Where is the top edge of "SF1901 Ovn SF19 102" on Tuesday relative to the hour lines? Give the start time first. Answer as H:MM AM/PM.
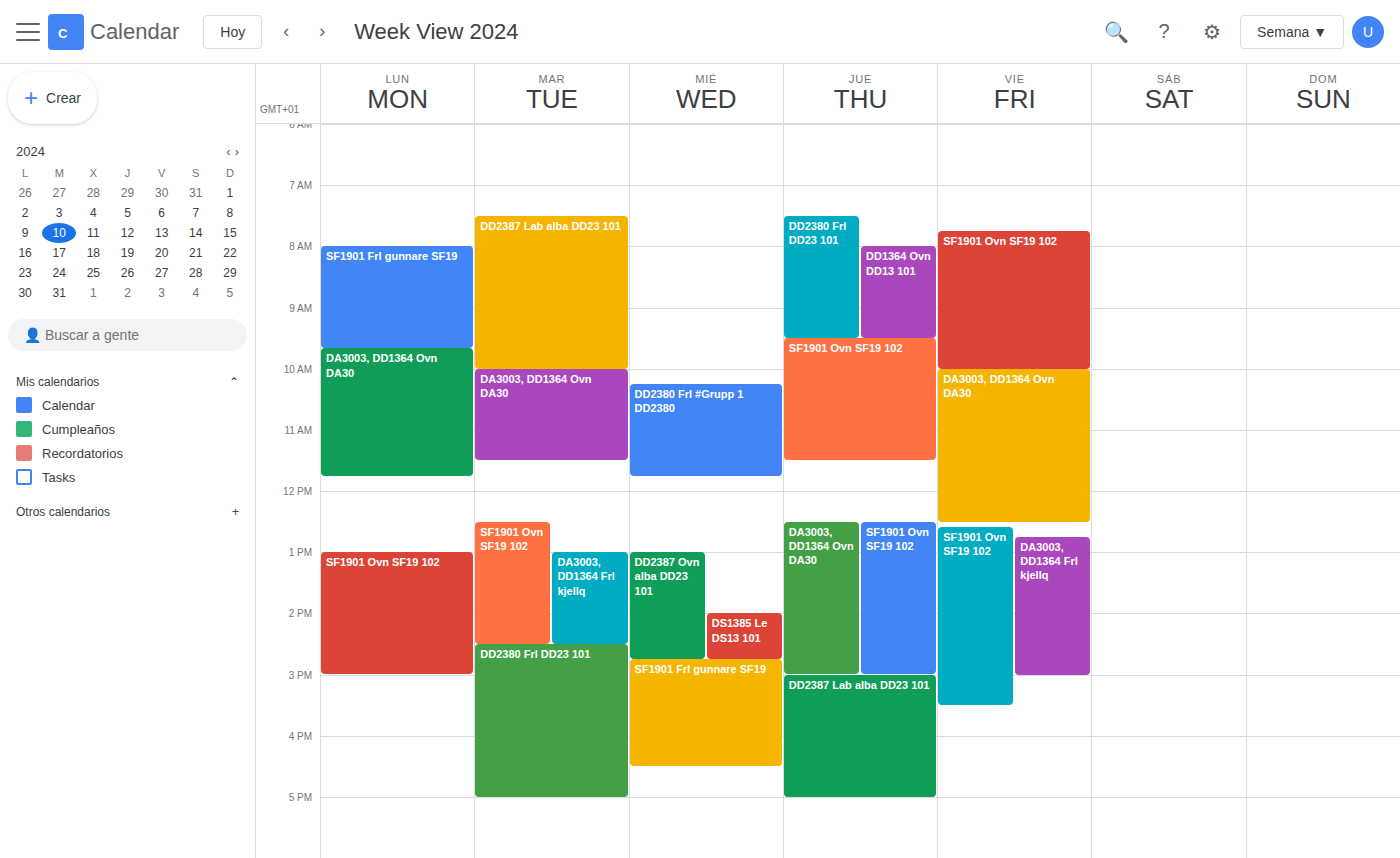
12:30 PM -- halfway between the 12 PM and 1 PM lines.